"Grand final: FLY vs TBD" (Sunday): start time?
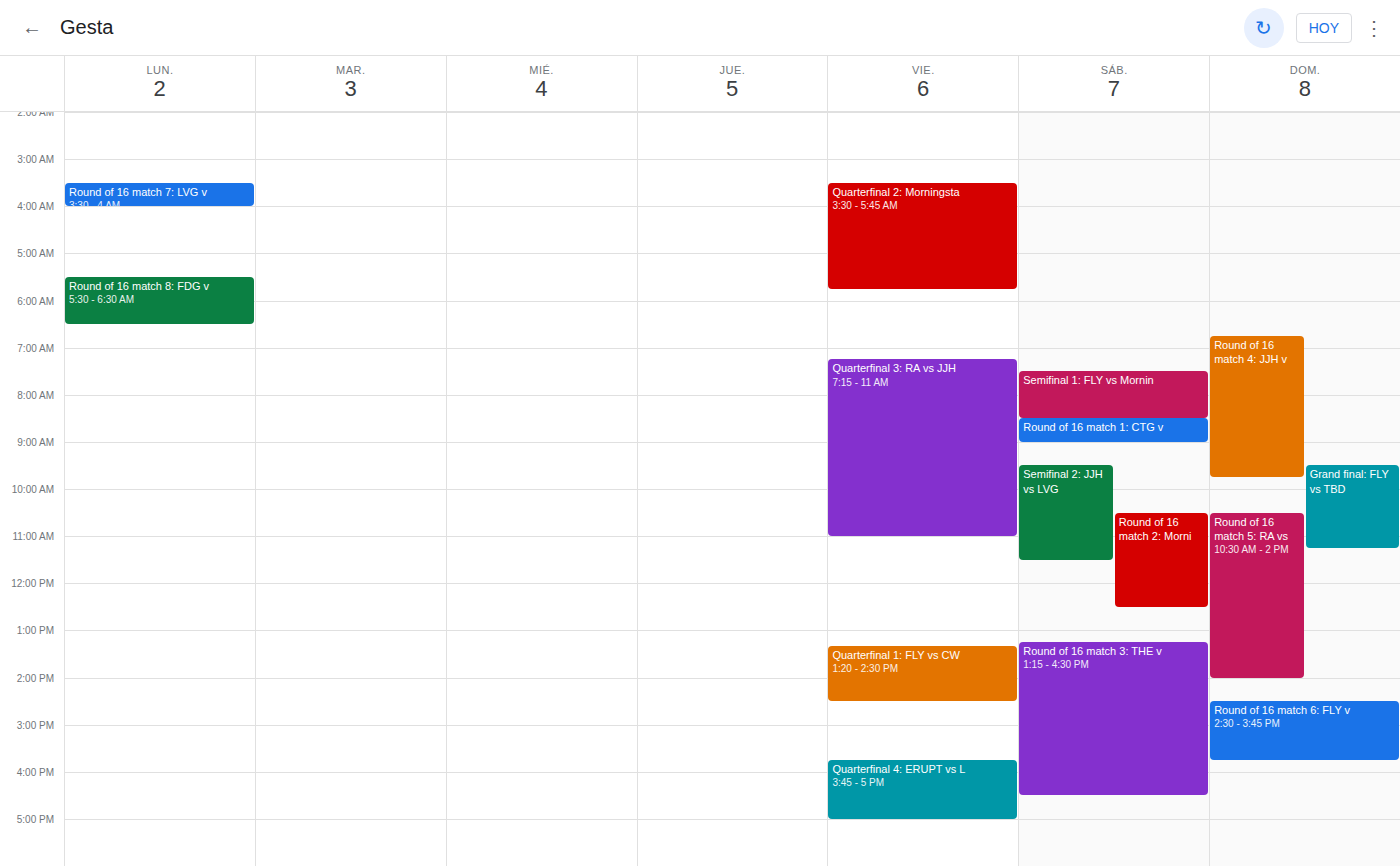
9:30 AM